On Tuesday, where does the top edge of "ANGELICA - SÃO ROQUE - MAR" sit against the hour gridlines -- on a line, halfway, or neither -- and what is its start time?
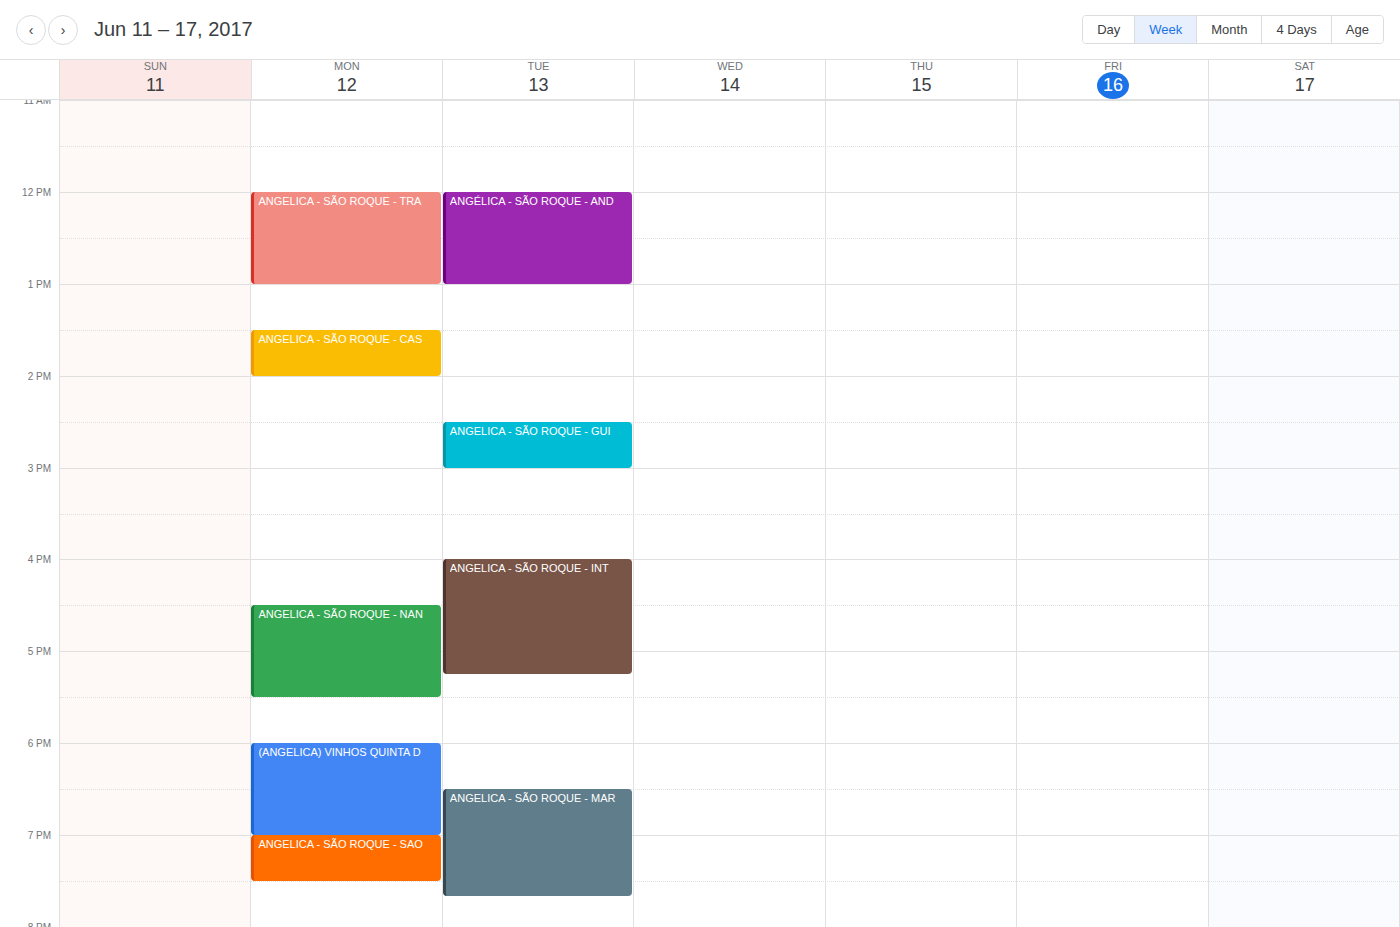
6:30 PM -- halfway between the 6 PM and 7 PM lines.